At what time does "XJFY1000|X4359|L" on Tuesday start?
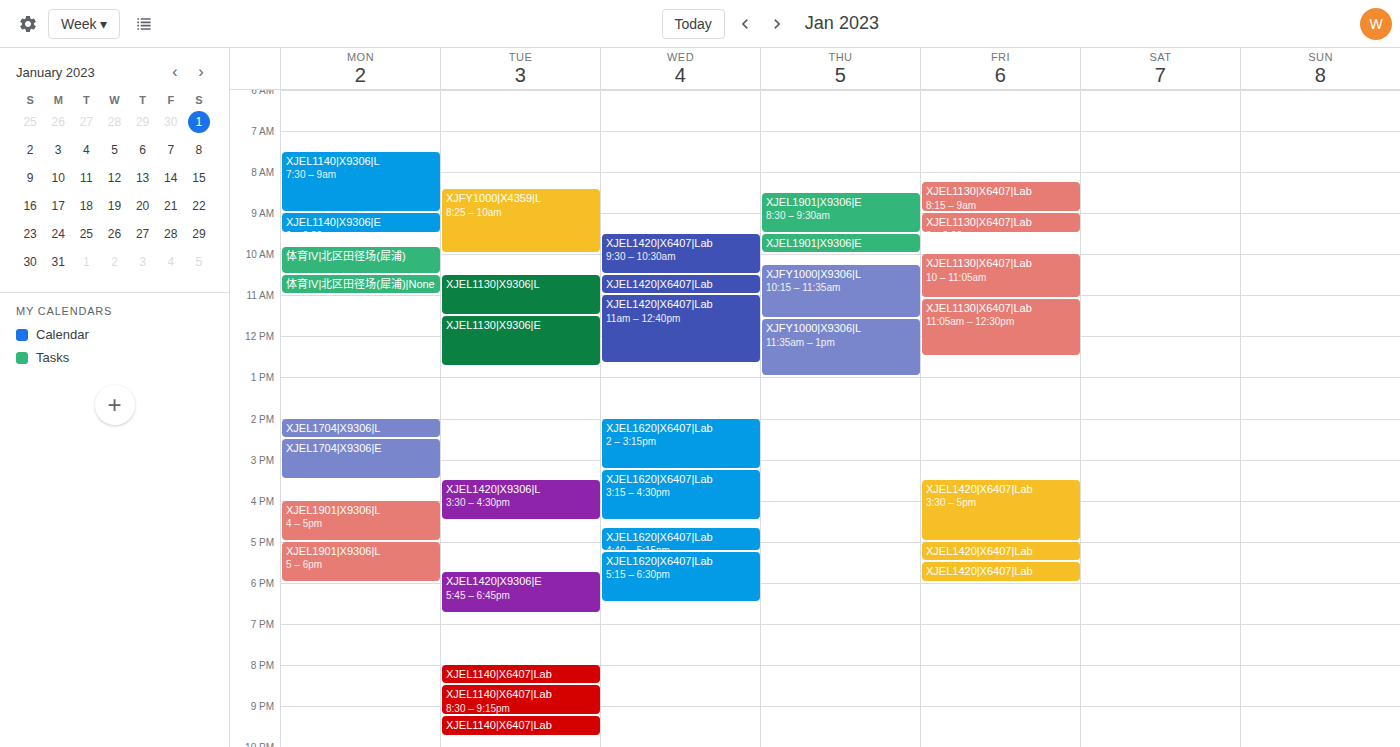
8:25 AM